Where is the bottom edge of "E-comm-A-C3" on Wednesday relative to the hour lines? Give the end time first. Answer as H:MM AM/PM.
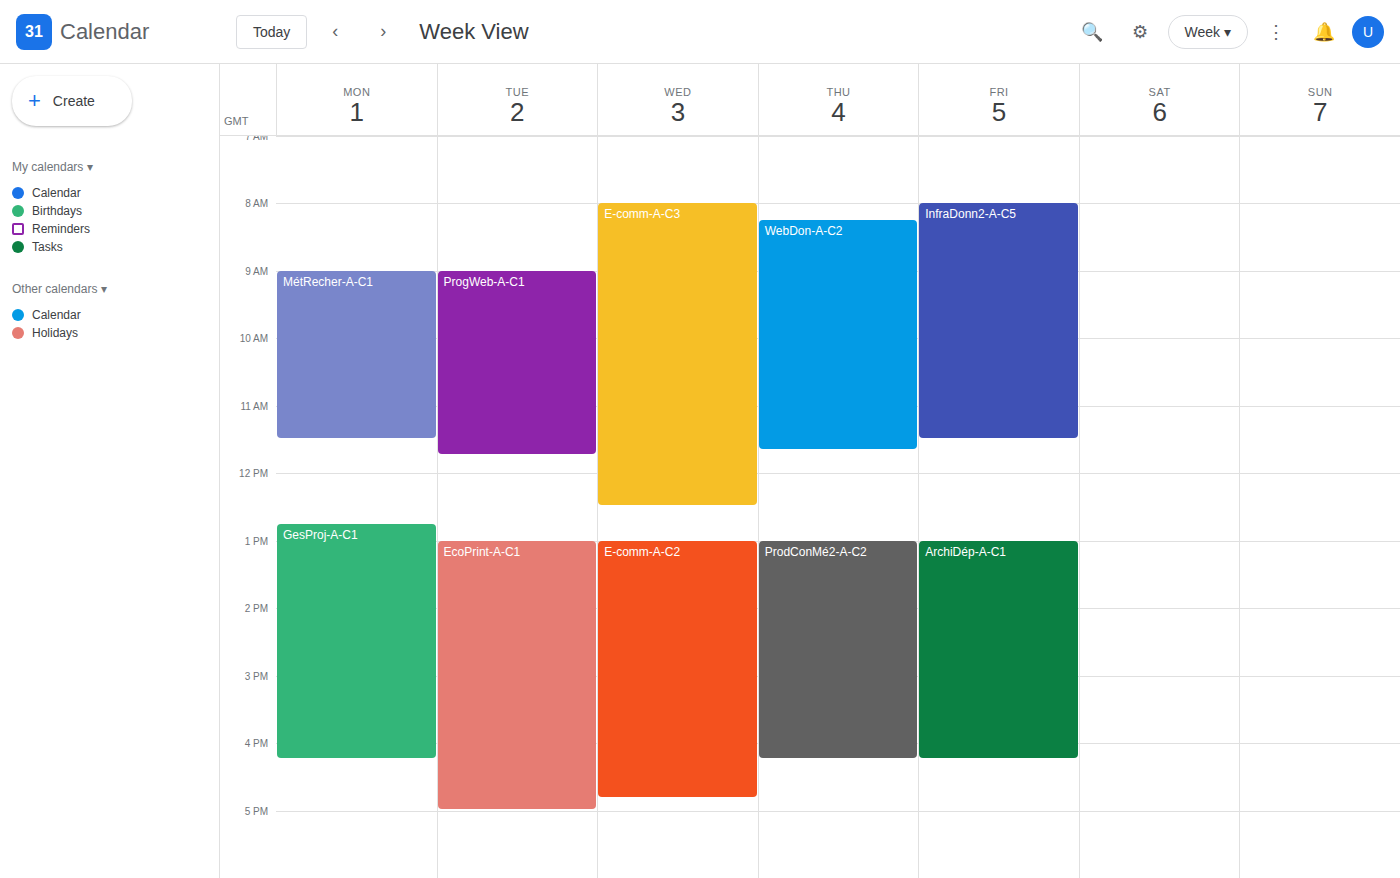
12:30 PM -- halfway between the 12 PM and 1 PM lines.